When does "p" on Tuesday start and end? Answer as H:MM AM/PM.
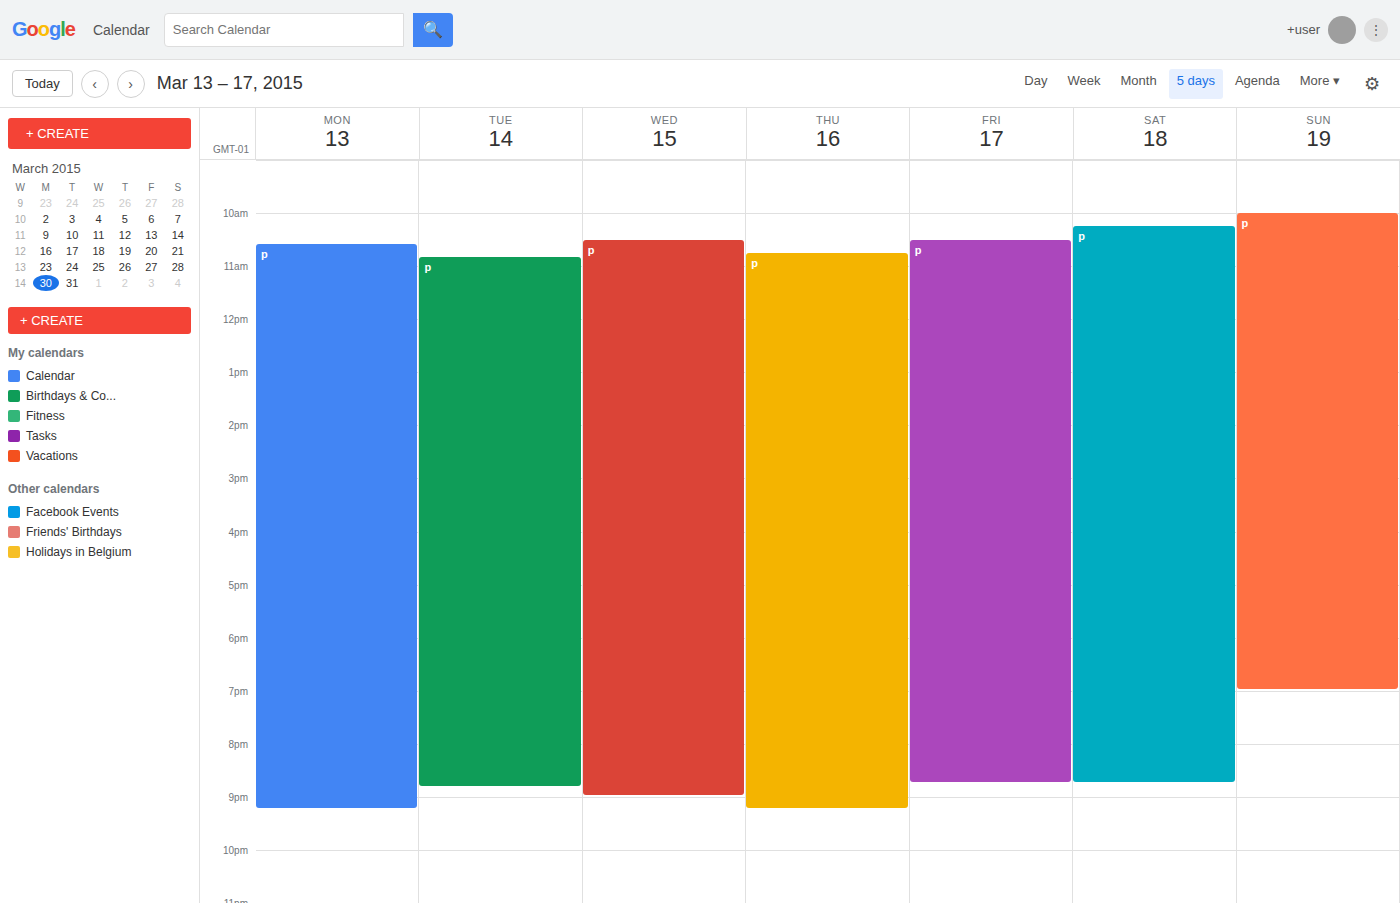
10:50 AM to 8:50 PM